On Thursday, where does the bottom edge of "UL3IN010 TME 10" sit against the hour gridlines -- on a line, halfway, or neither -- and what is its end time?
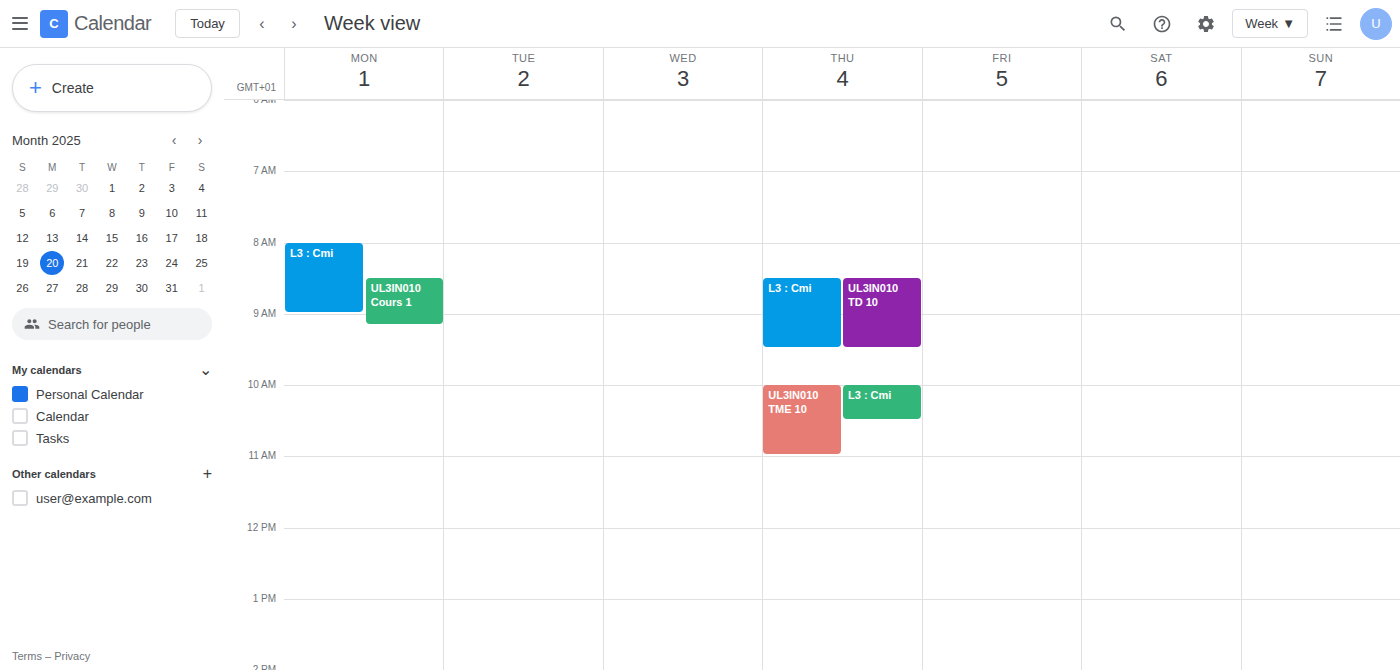
11:00 AM -- exactly on the 11 AM line.